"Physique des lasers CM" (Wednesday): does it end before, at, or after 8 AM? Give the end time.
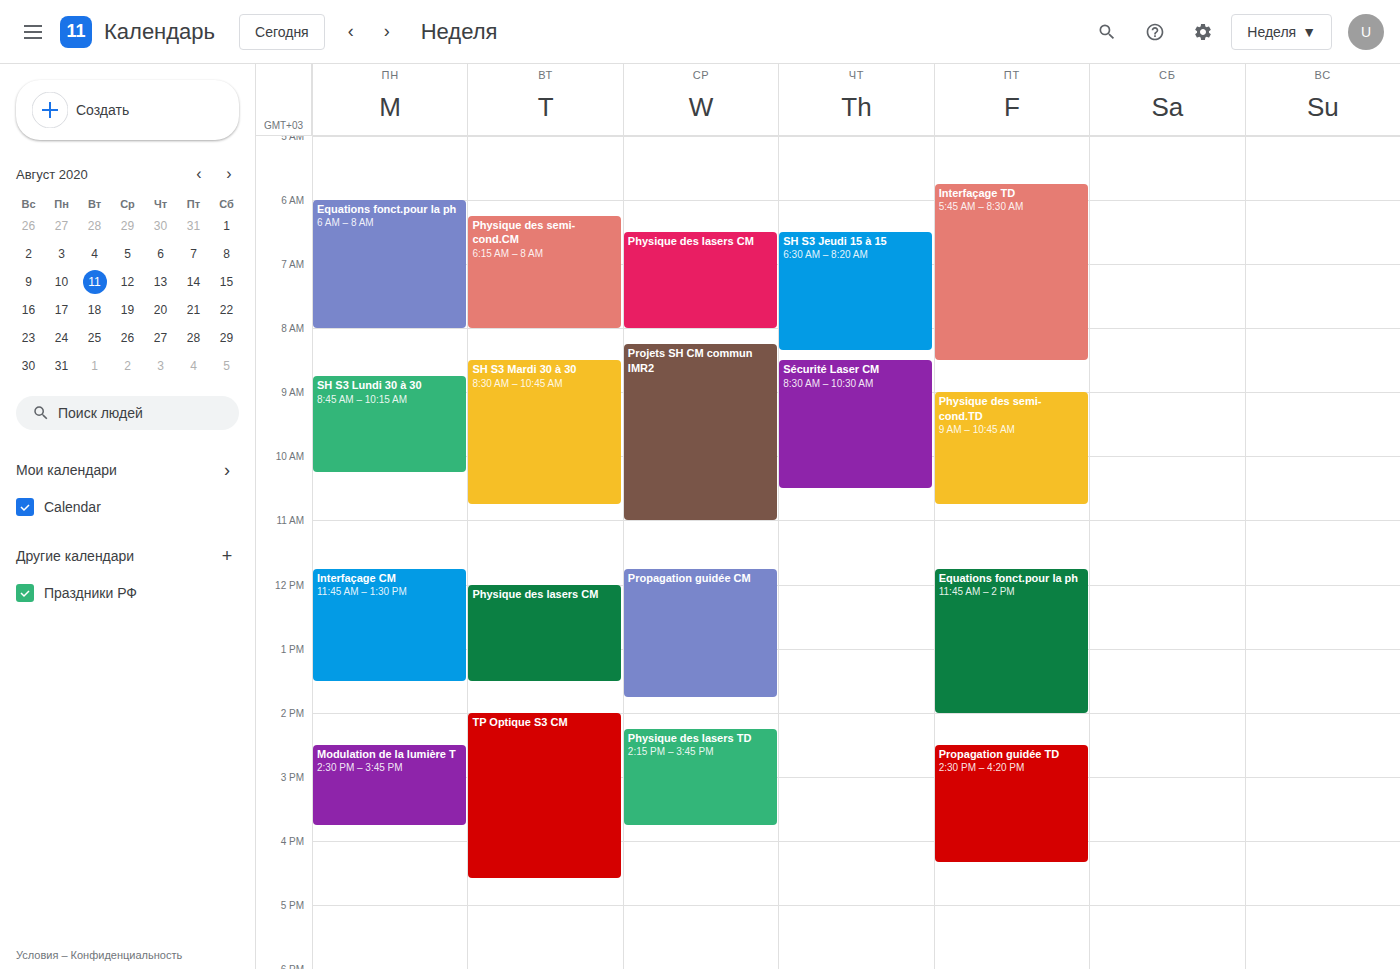
8:00 AM -- exactly at 8 AM, on the 8 AM line.